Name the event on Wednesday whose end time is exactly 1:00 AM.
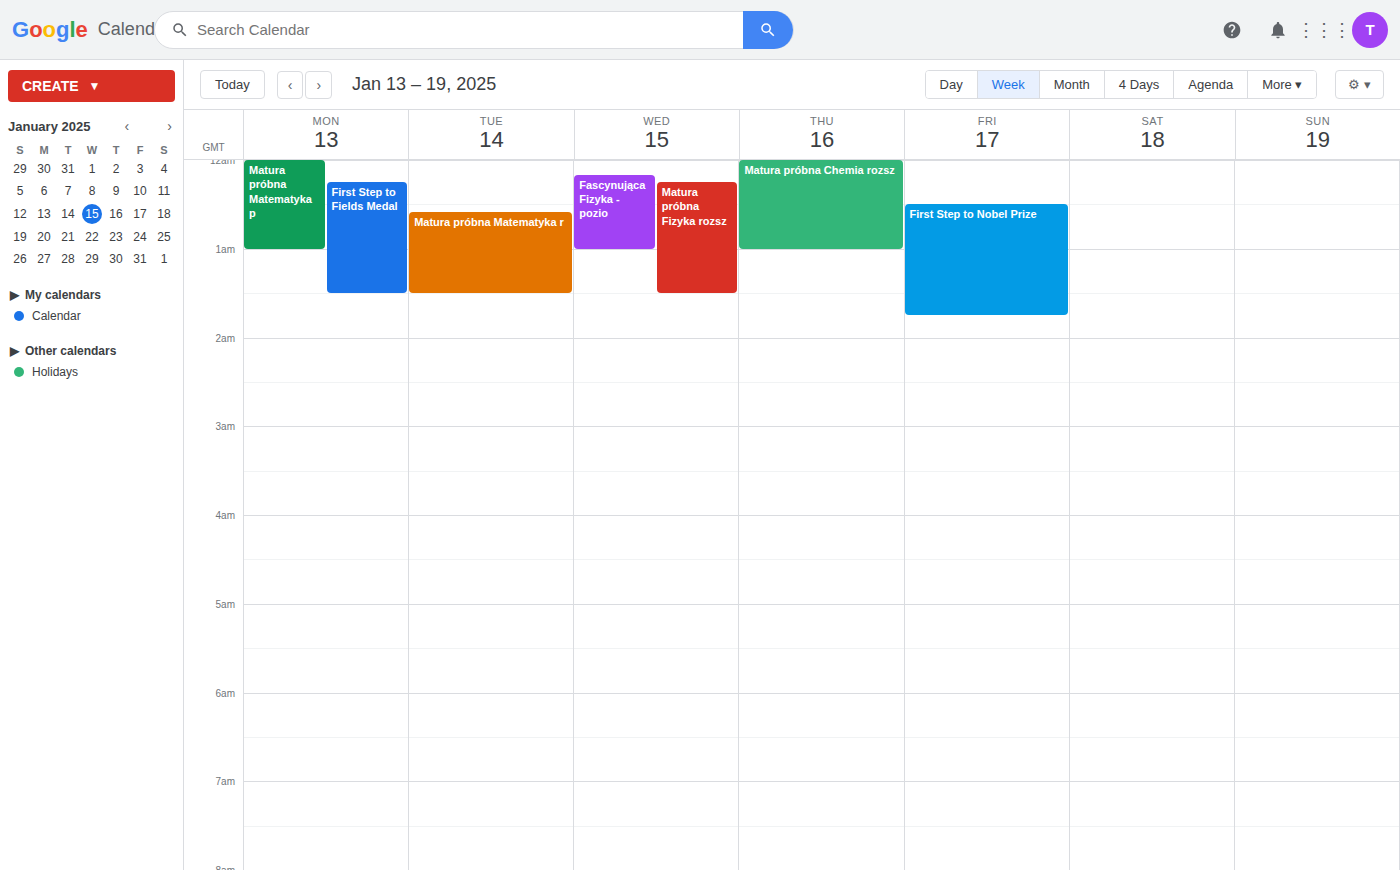
"Fascynująca Fizyka - pozio"